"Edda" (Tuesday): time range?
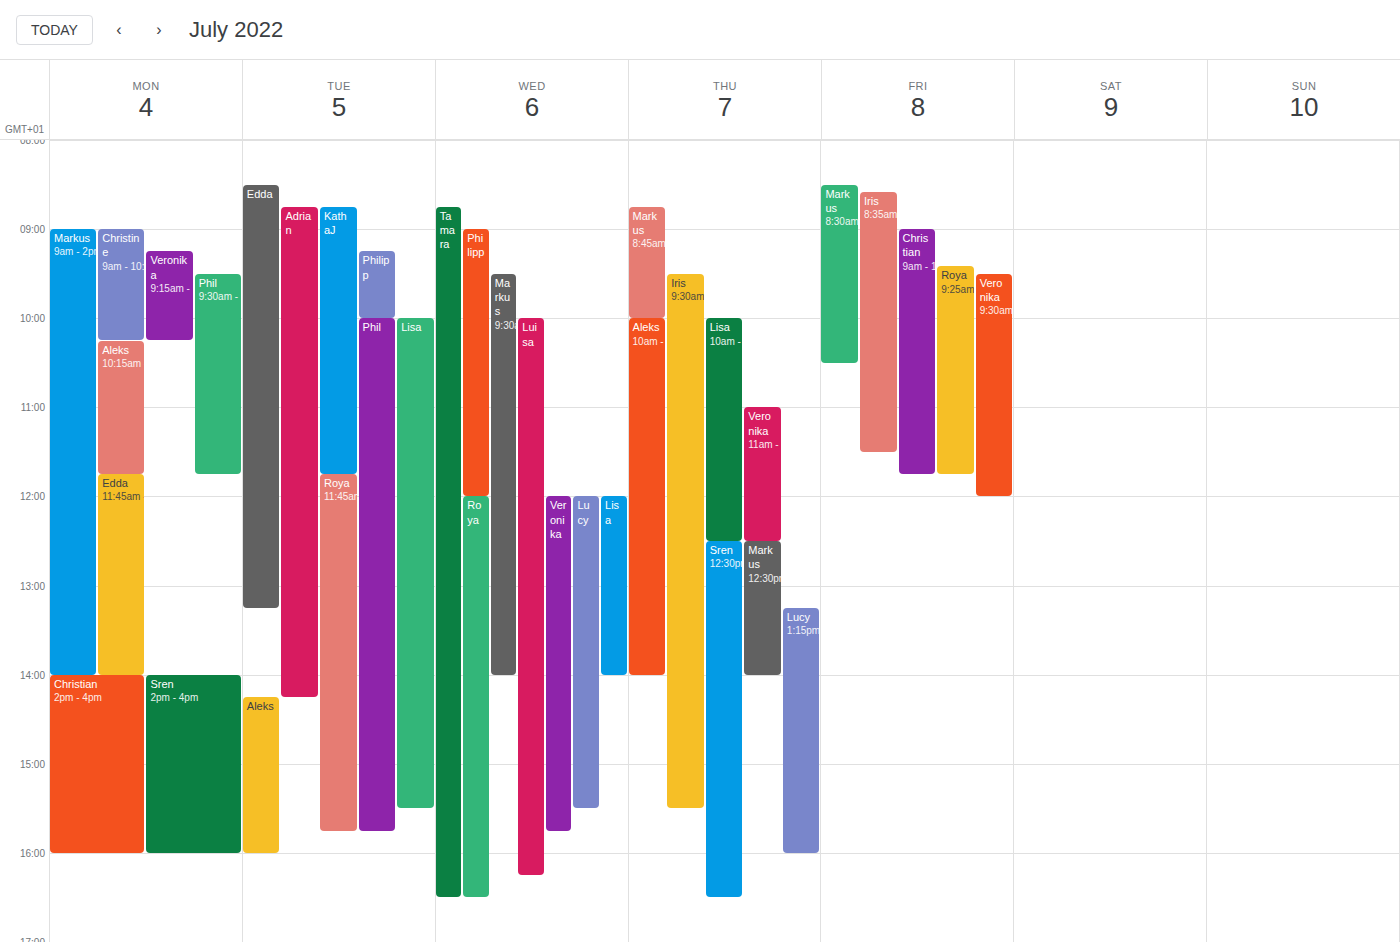
8:30 AM to 1:15 PM